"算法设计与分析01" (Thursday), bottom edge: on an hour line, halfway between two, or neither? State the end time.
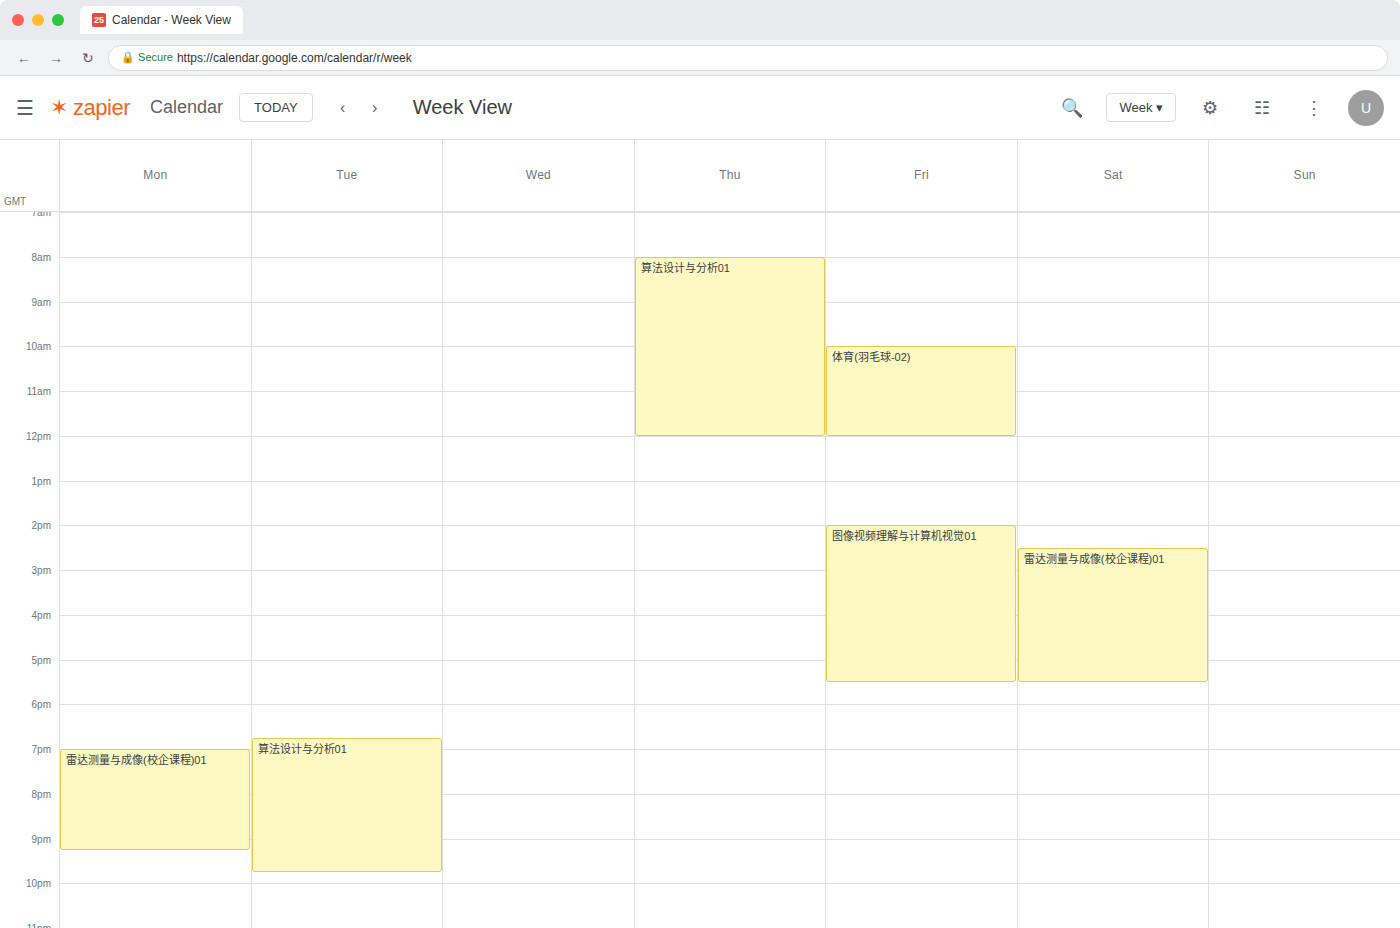
12:00 -- exactly on the 12:00 line.